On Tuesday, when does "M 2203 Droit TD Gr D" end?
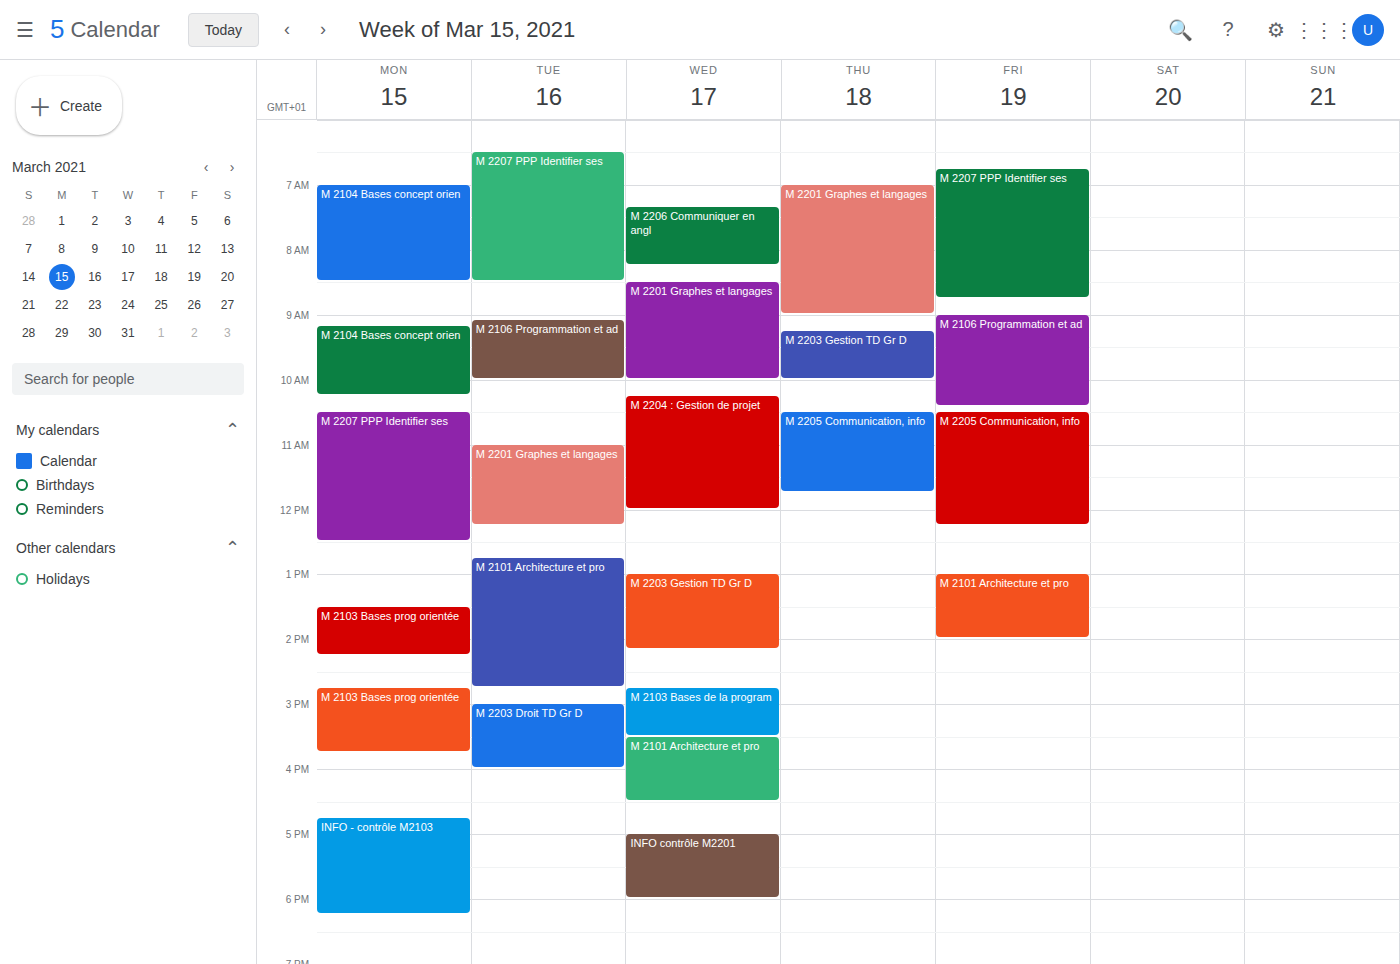
16:00